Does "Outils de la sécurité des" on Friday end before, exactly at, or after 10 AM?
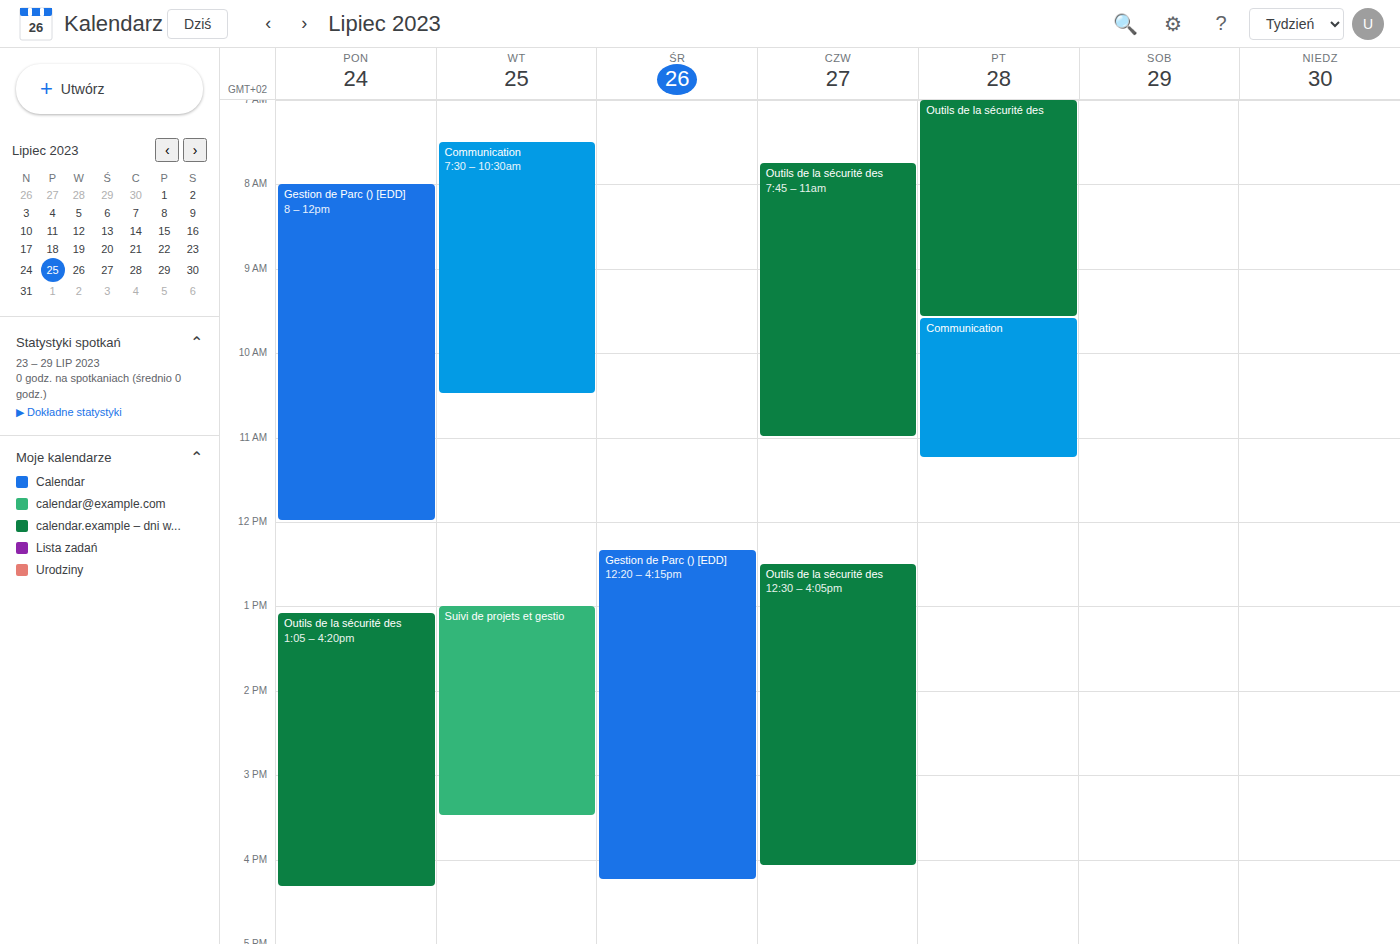
9:35 AM -- before 10 AM, 25 minutes above the 10 AM line.